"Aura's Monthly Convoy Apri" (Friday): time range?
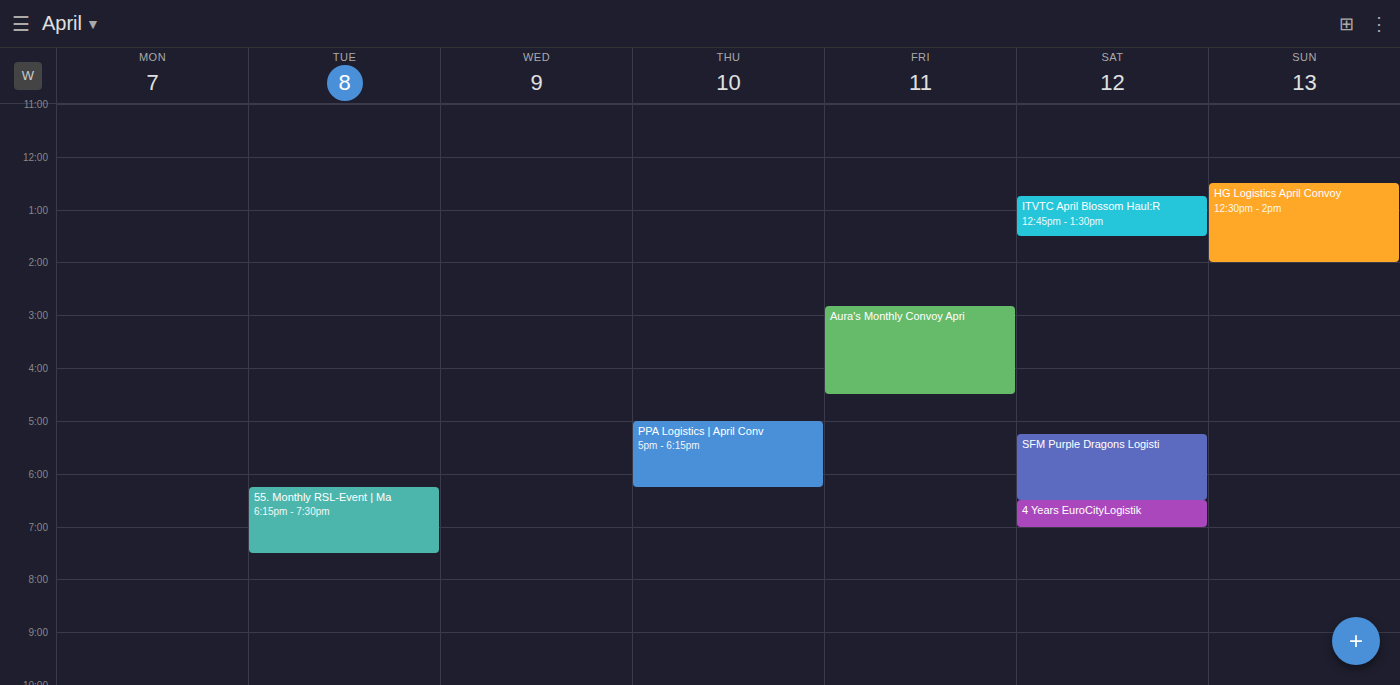
2:50 PM to 4:30 PM